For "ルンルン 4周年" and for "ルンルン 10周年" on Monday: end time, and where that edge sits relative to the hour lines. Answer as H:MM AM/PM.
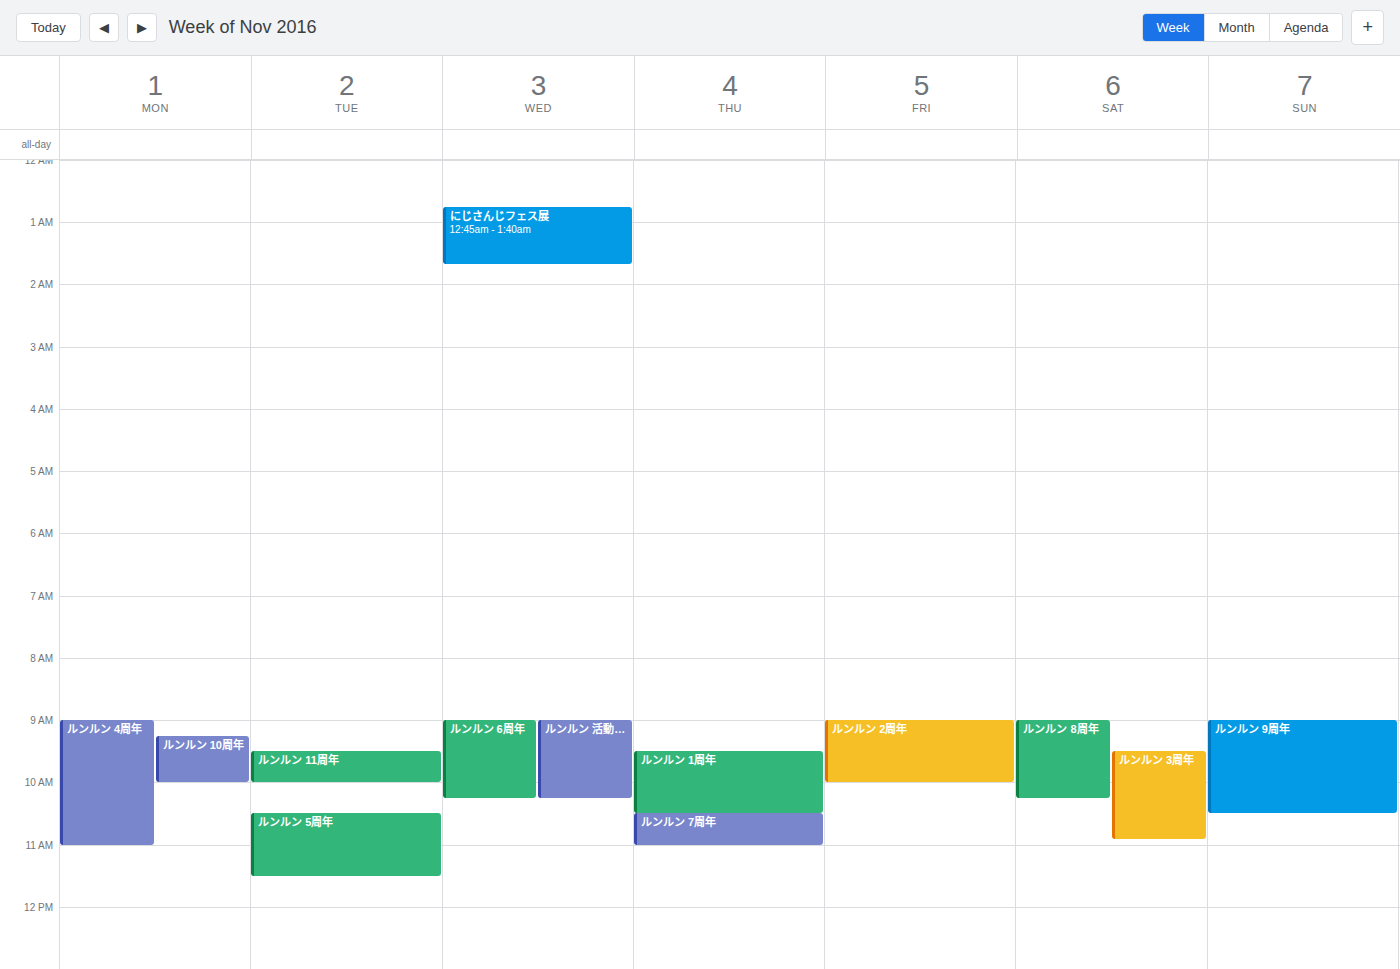
"ルンルン 4周年": 11:00 AM, exactly on the 11 AM line. "ルンルン 10周年": 10:00 AM, exactly on the 10 AM line.